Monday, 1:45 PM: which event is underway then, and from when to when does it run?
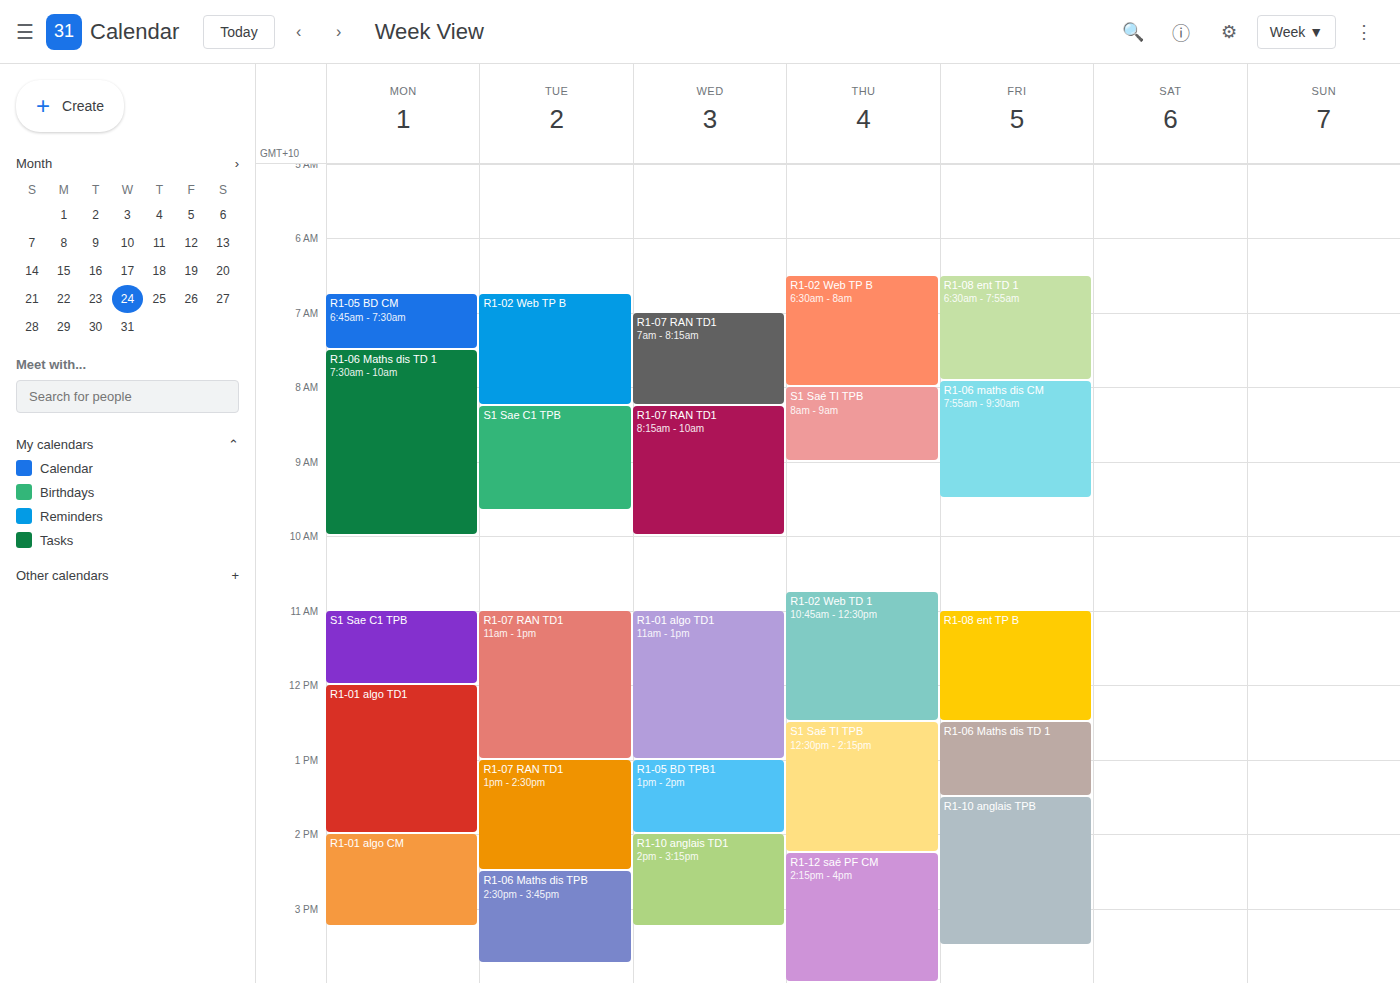
"R1-01 algo TD1", 12:00 PM to 2:00 PM